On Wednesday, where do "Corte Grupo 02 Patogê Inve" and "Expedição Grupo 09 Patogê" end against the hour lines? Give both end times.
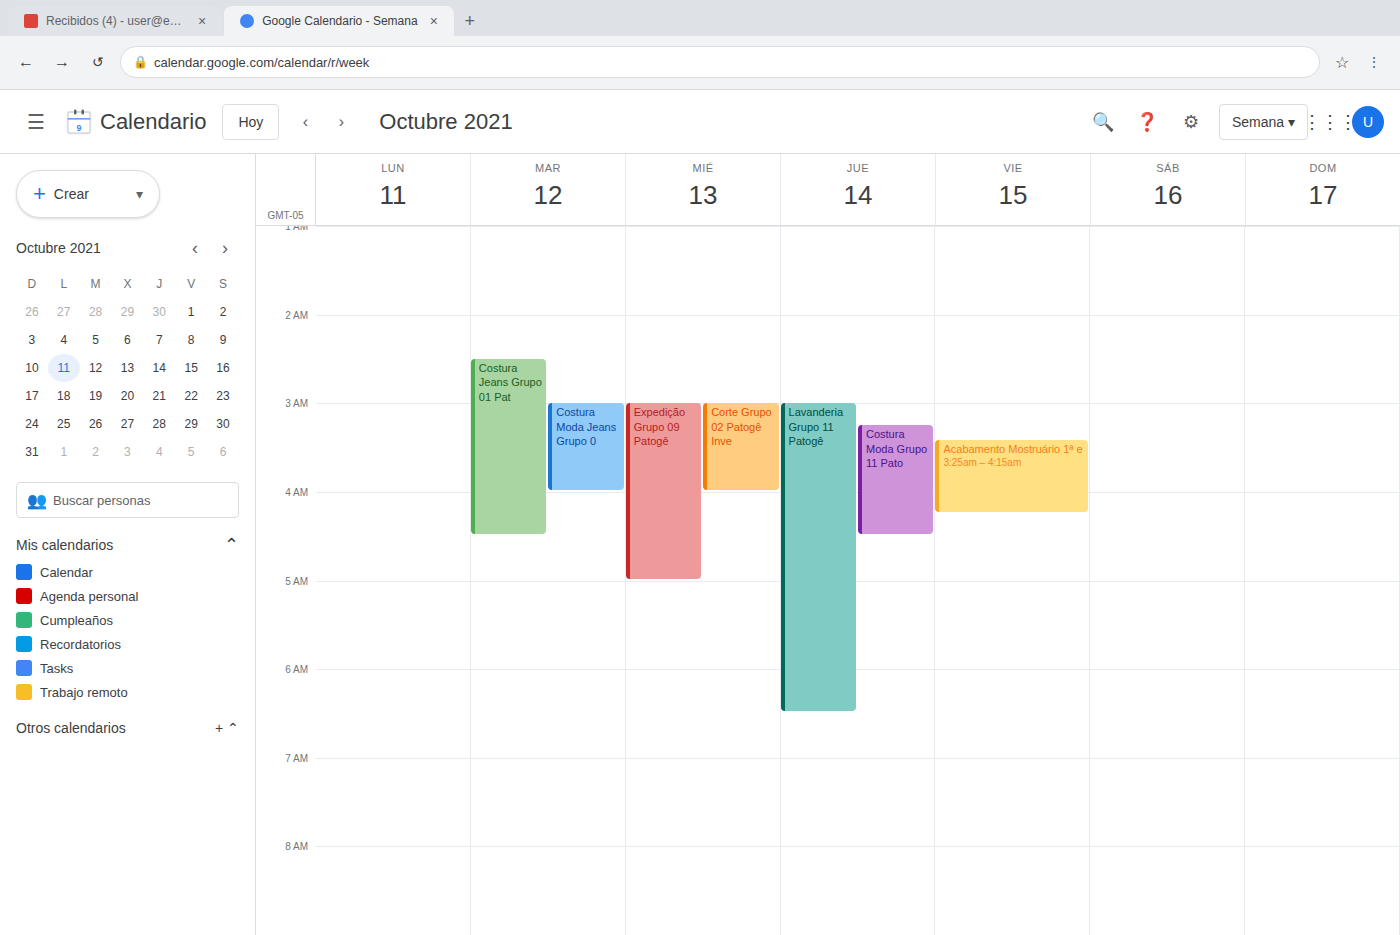
"Corte Grupo 02 Patogê Inve": 4:00 AM, exactly on the 4 AM line. "Expedição Grupo 09 Patogê": 5:00 AM, exactly on the 5 AM line.